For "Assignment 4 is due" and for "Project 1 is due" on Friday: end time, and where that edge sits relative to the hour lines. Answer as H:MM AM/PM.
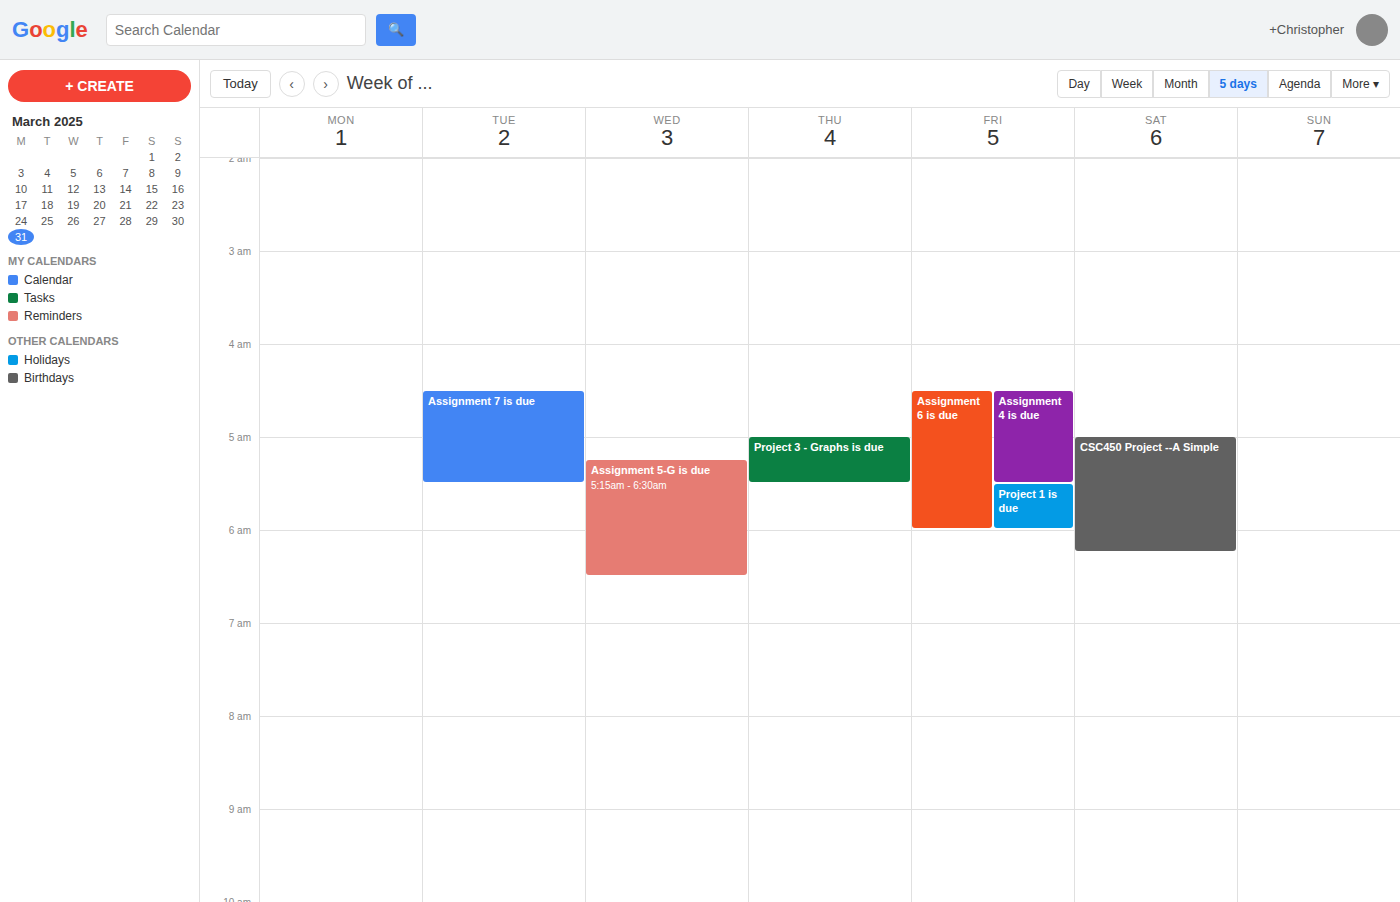
"Assignment 4 is due": 5:30 AM, halfway between the 5 AM and 6 AM lines. "Project 1 is due": 6:00 AM, exactly on the 6 AM line.